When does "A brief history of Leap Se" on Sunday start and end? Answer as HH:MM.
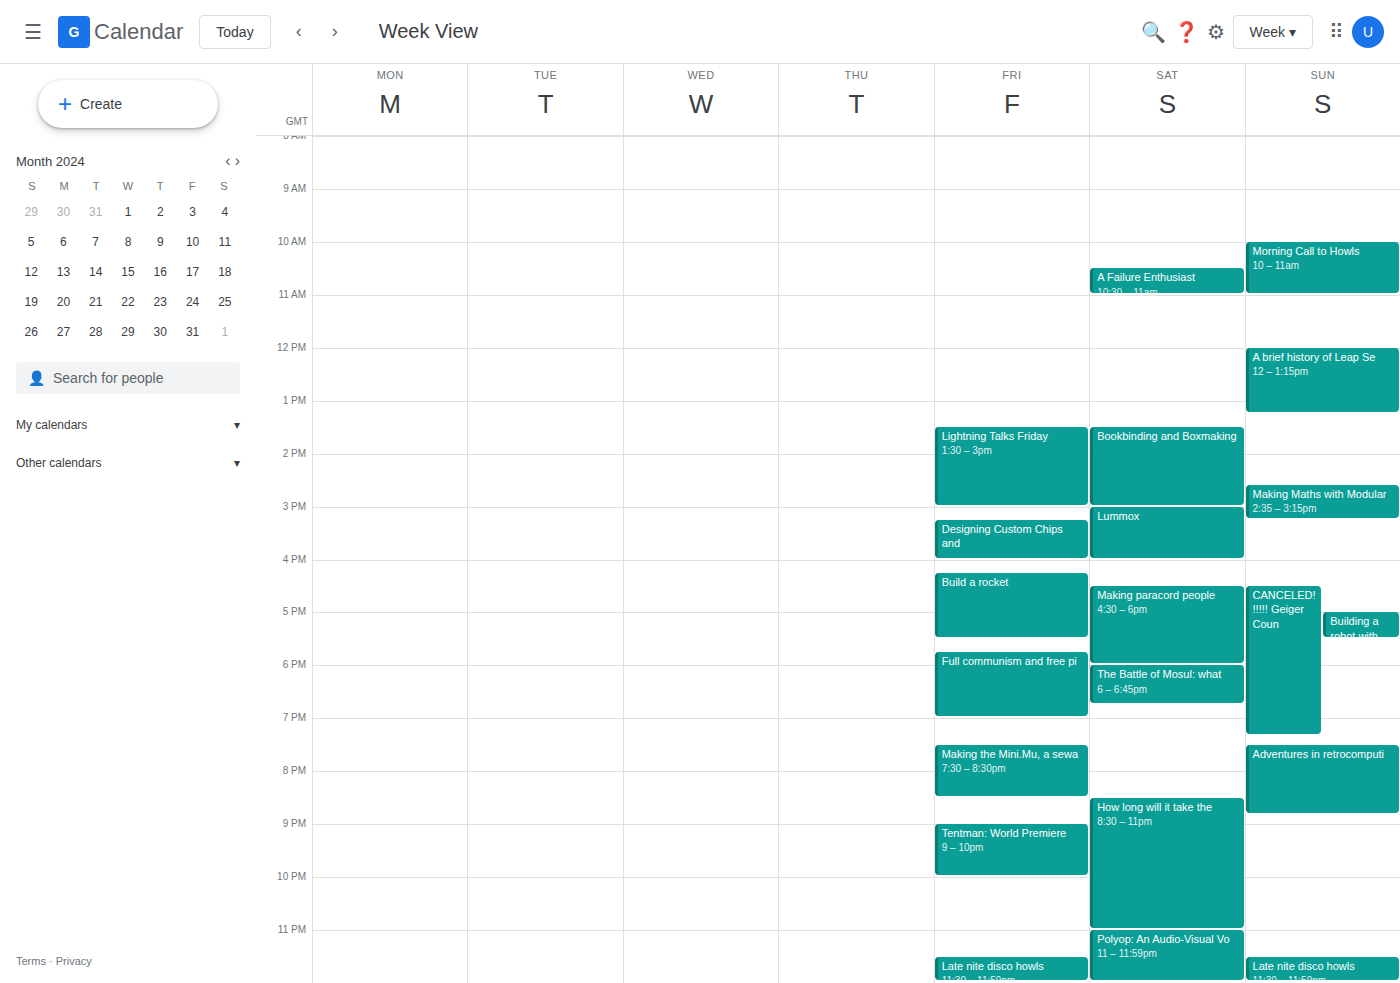
12:00 to 13:15